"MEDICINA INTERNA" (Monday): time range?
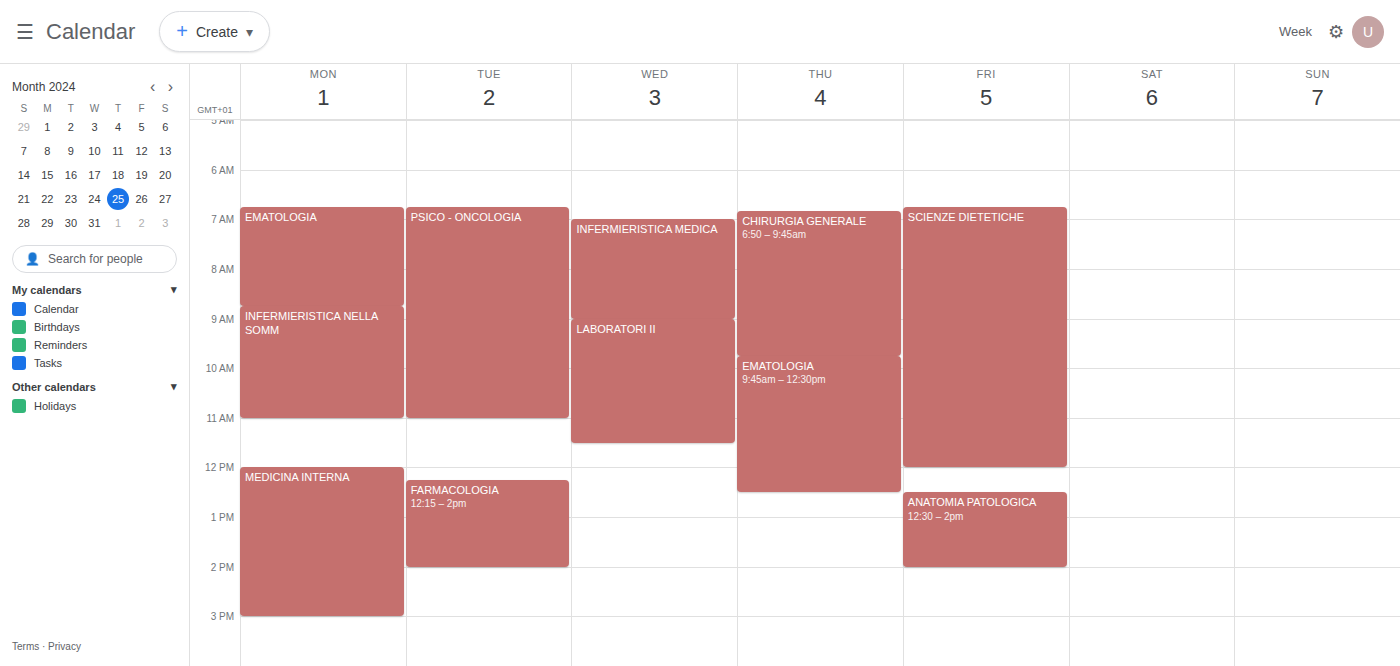
12:00 PM to 3:00 PM